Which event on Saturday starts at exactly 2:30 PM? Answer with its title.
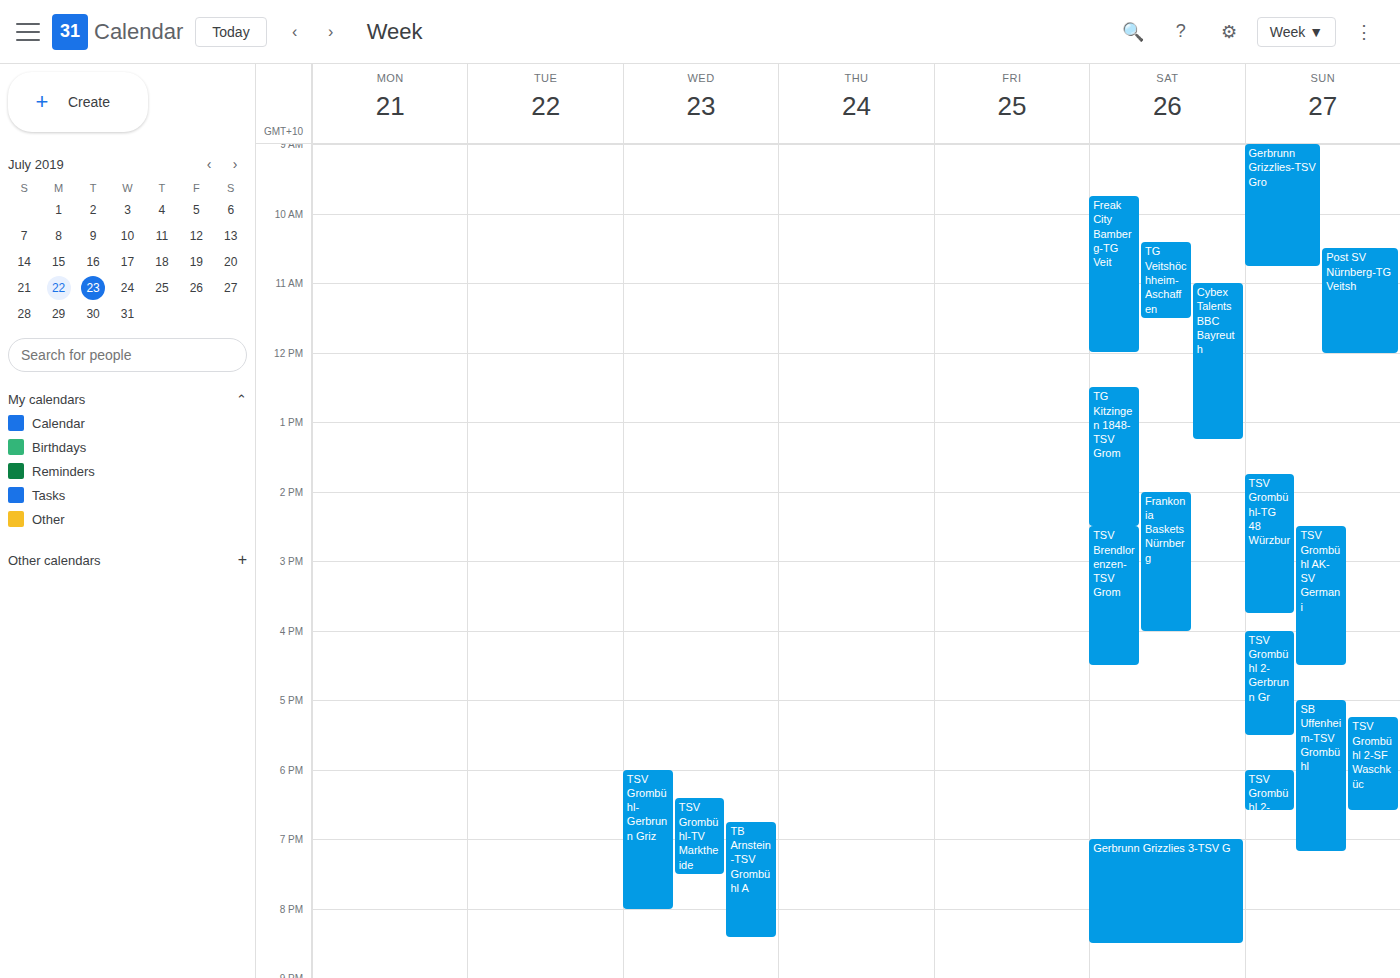
"TSV Brendlorenzen-TSV Grom"